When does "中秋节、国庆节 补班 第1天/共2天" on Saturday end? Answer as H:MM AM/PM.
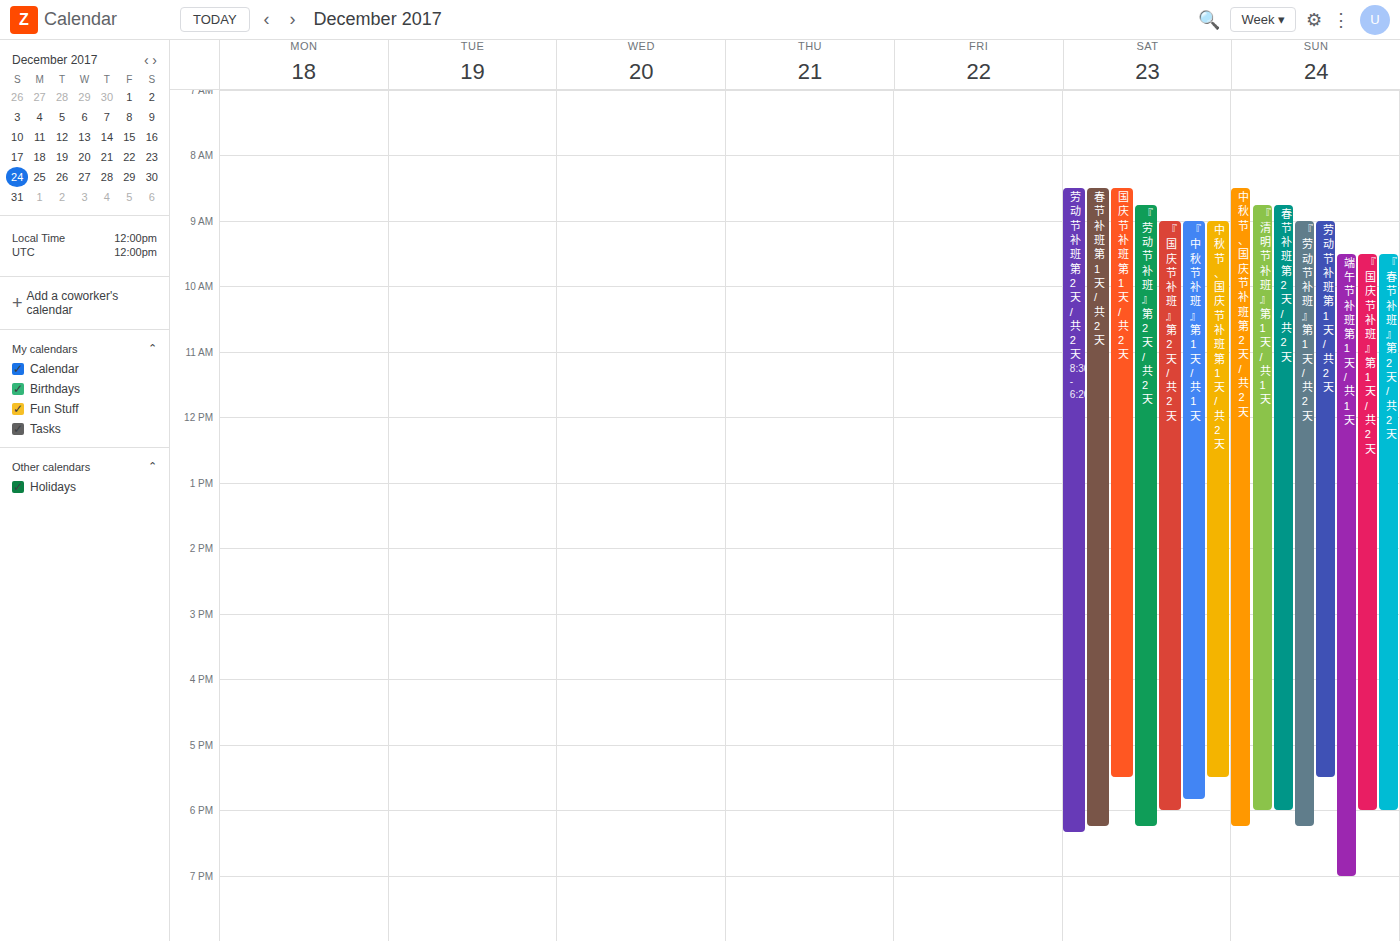
5:30 PM